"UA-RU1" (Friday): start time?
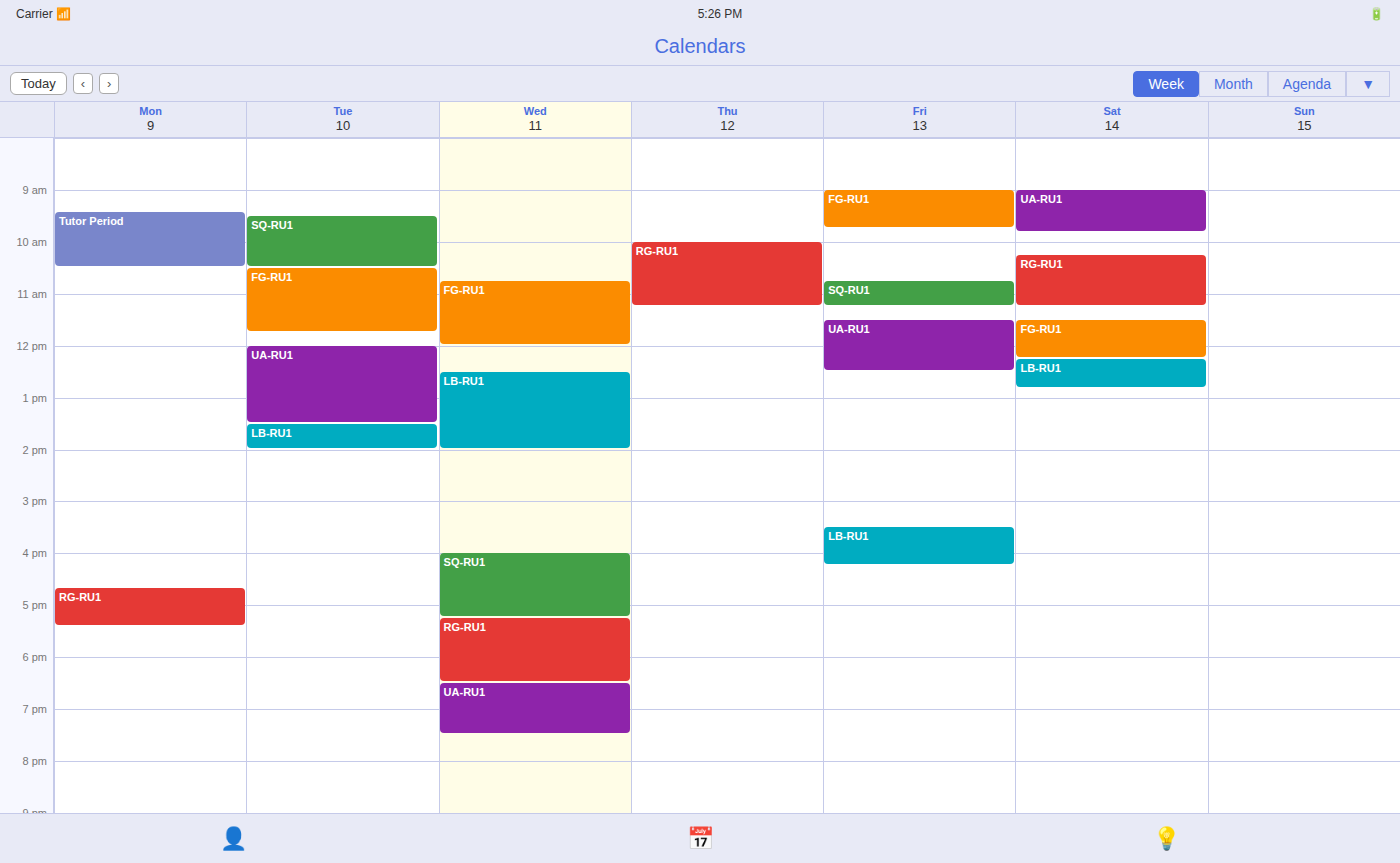
11:30 AM